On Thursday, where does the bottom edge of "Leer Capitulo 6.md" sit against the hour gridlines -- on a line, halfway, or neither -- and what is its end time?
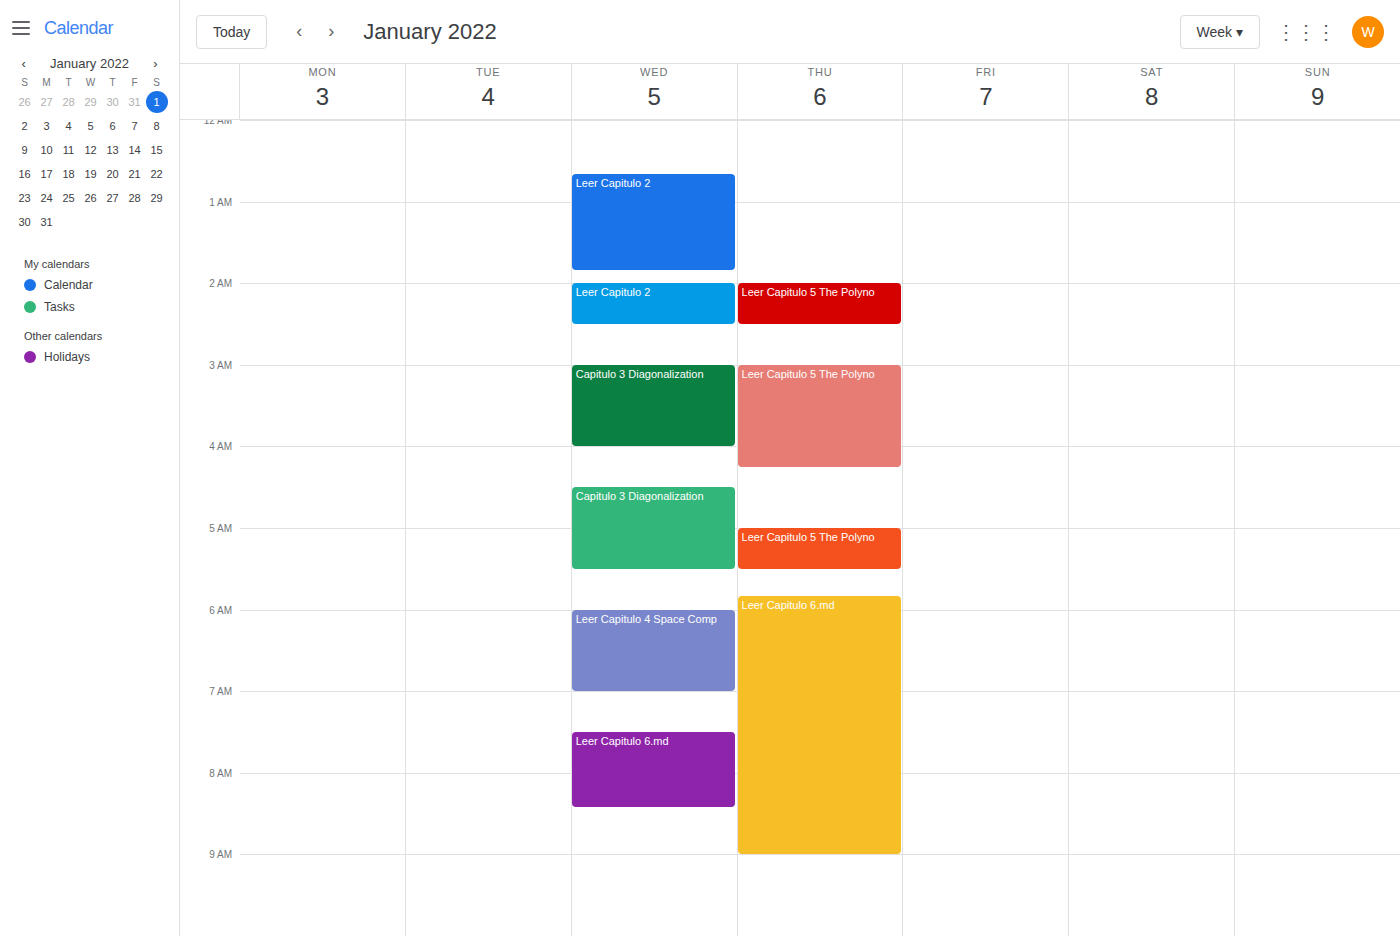
9:00 AM -- exactly on the 9 AM line.